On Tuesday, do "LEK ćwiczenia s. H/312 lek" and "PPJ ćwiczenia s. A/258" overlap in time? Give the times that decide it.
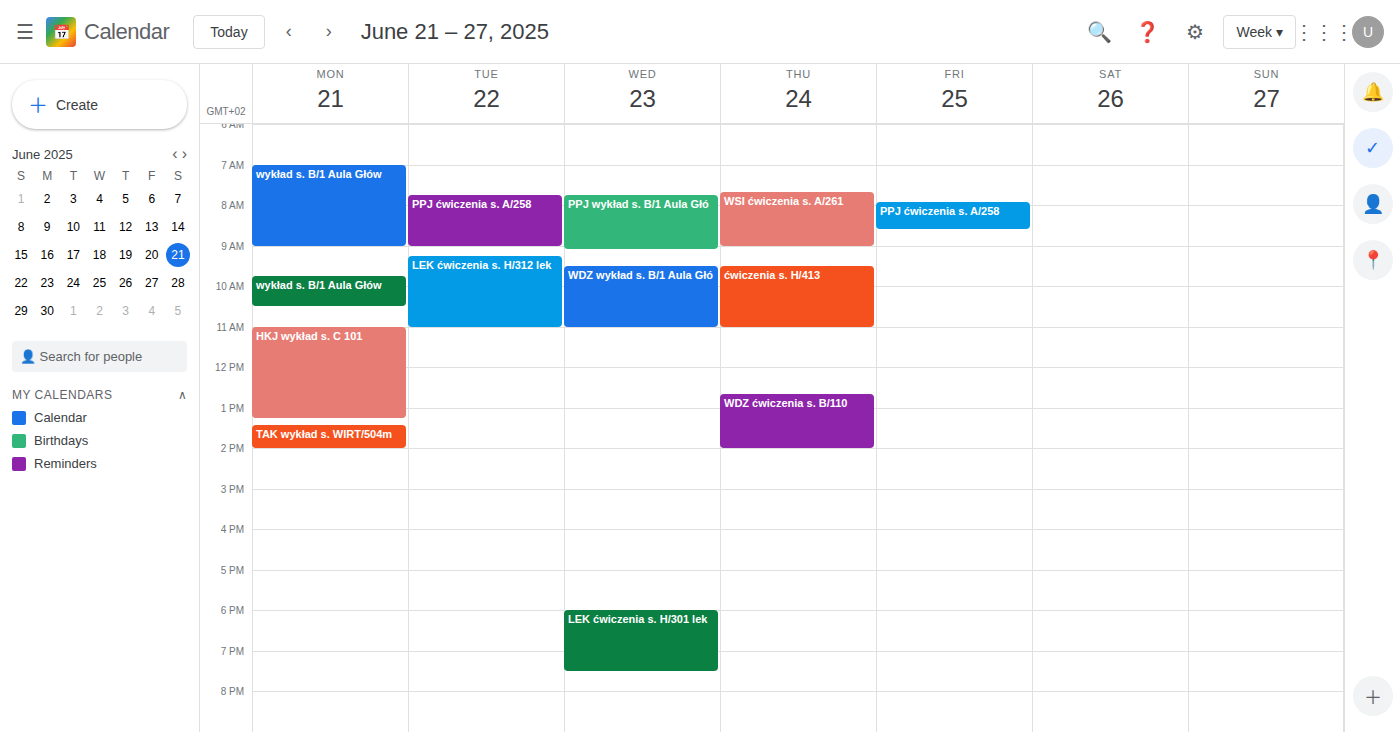
"PPJ ćwiczenia s. A/258" ends at 9:00 AM and "LEK ćwiczenia s. H/312 lek" starts at 9:15 AM -- no overlap.